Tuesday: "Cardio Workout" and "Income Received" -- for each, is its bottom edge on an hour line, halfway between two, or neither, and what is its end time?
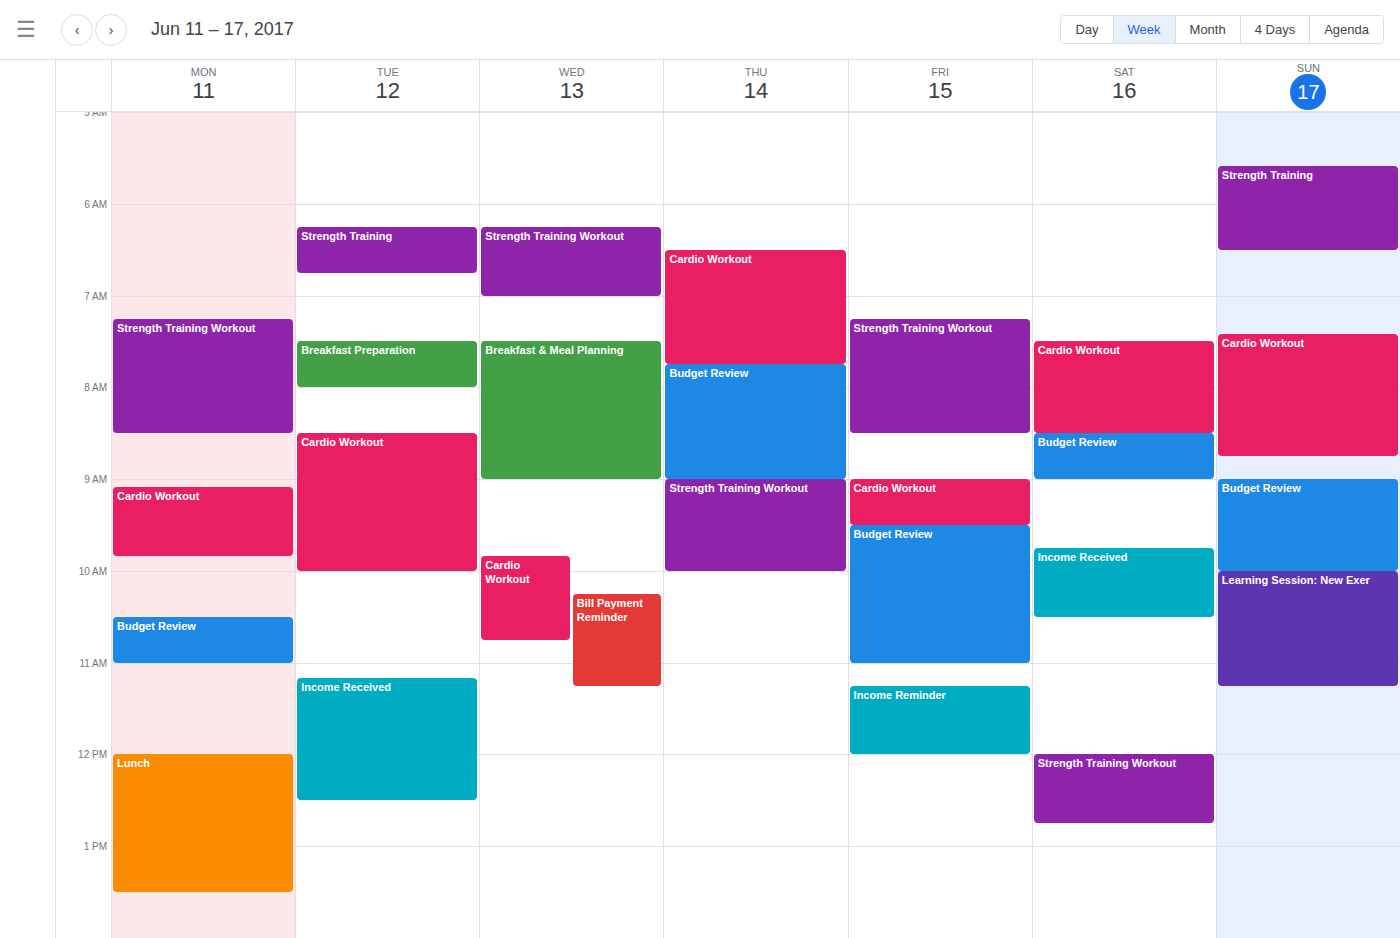
"Cardio Workout": 10:00, exactly on the 10:00 line. "Income Received": 12:30, halfway between the 12:00 and 13:00 lines.